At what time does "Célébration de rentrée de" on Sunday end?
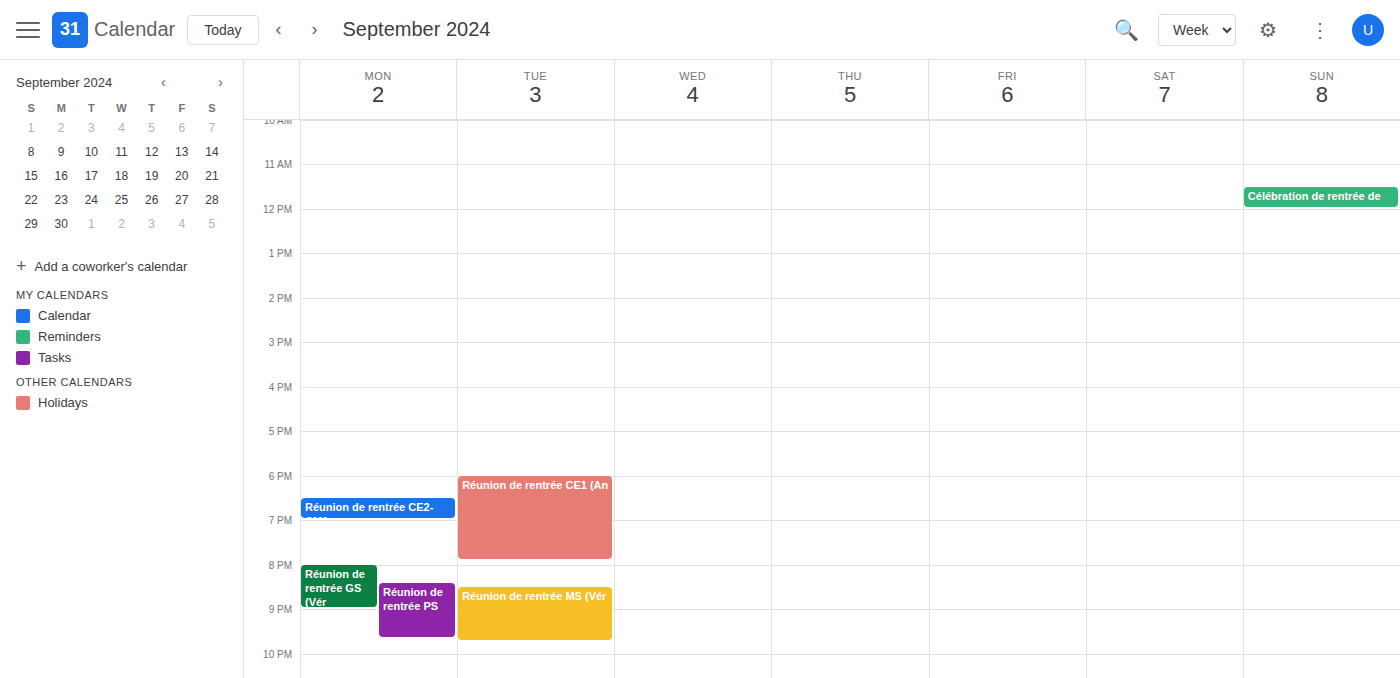
12:00 PM